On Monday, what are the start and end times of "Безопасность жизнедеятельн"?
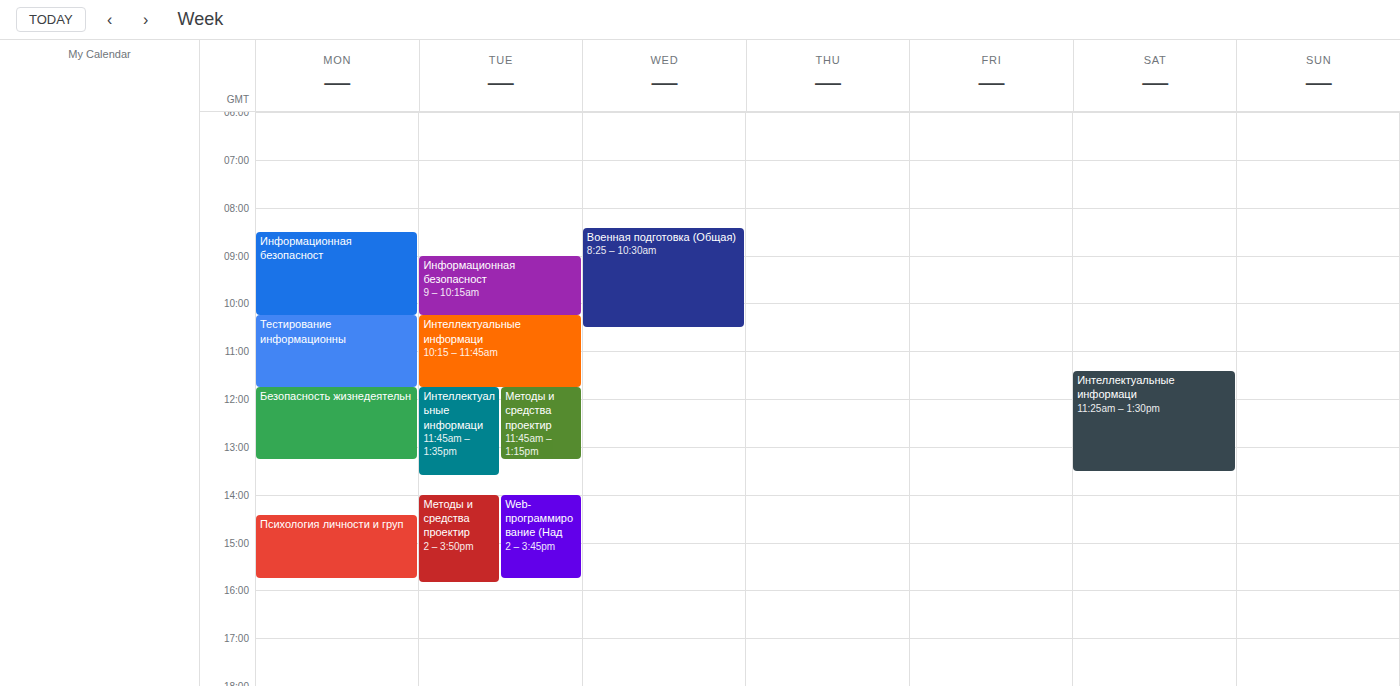
11:45 AM to 1:15 PM